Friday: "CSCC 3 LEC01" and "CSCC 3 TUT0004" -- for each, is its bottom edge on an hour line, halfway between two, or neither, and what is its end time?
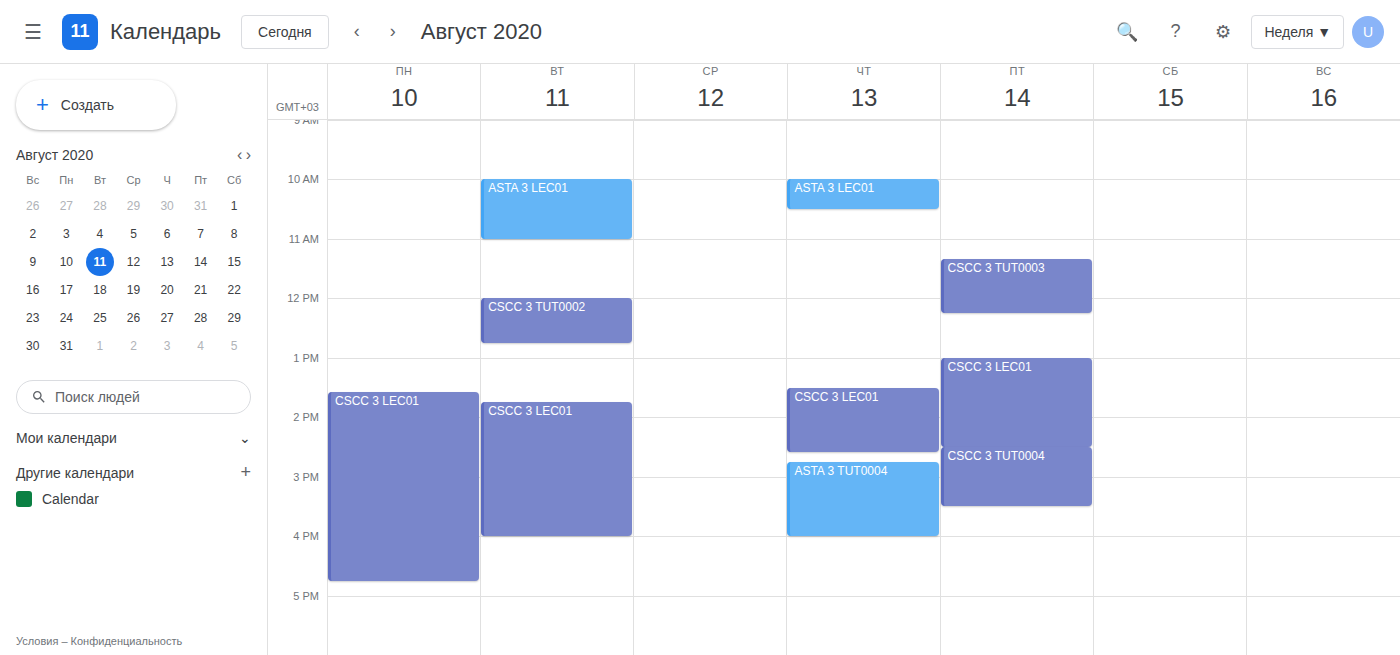
"CSCC 3 LEC01": 2:30 PM, halfway between the 2 PM and 3 PM lines. "CSCC 3 TUT0004": 3:30 PM, halfway between the 3 PM and 4 PM lines.